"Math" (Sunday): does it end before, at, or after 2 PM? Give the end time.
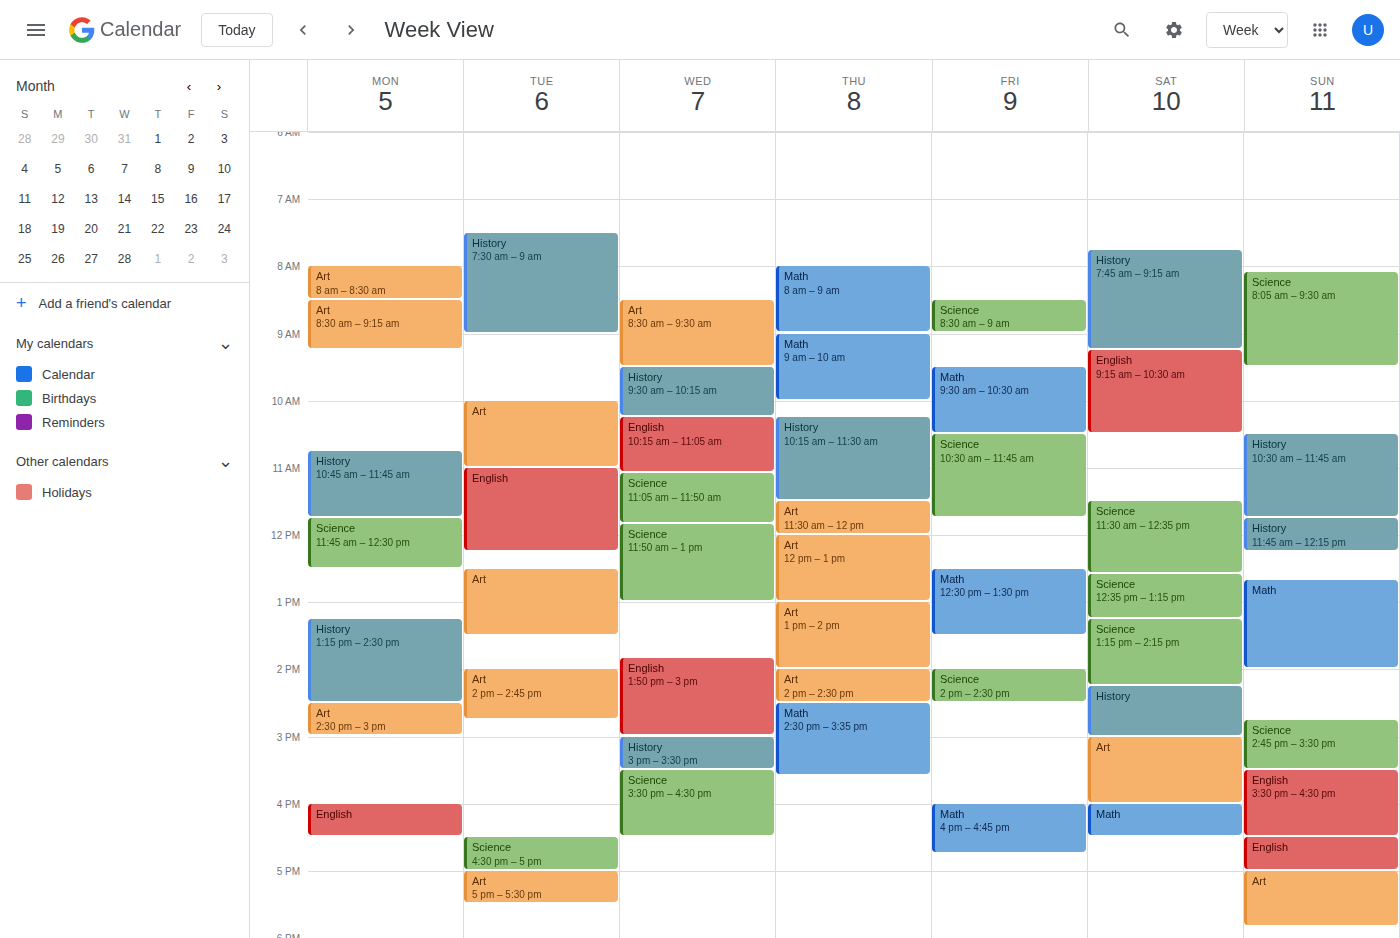
2:00 PM -- exactly at 2 PM, on the 2 PM line.